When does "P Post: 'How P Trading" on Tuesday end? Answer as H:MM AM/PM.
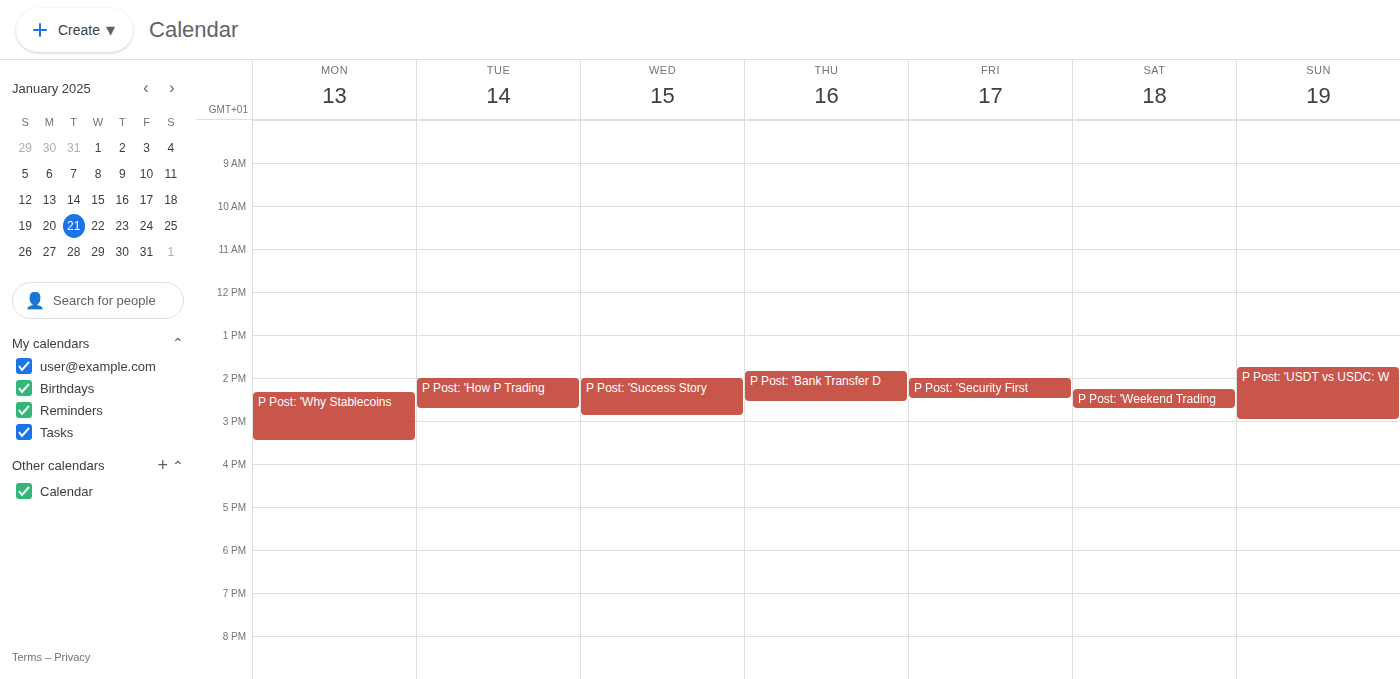
2:45 PM